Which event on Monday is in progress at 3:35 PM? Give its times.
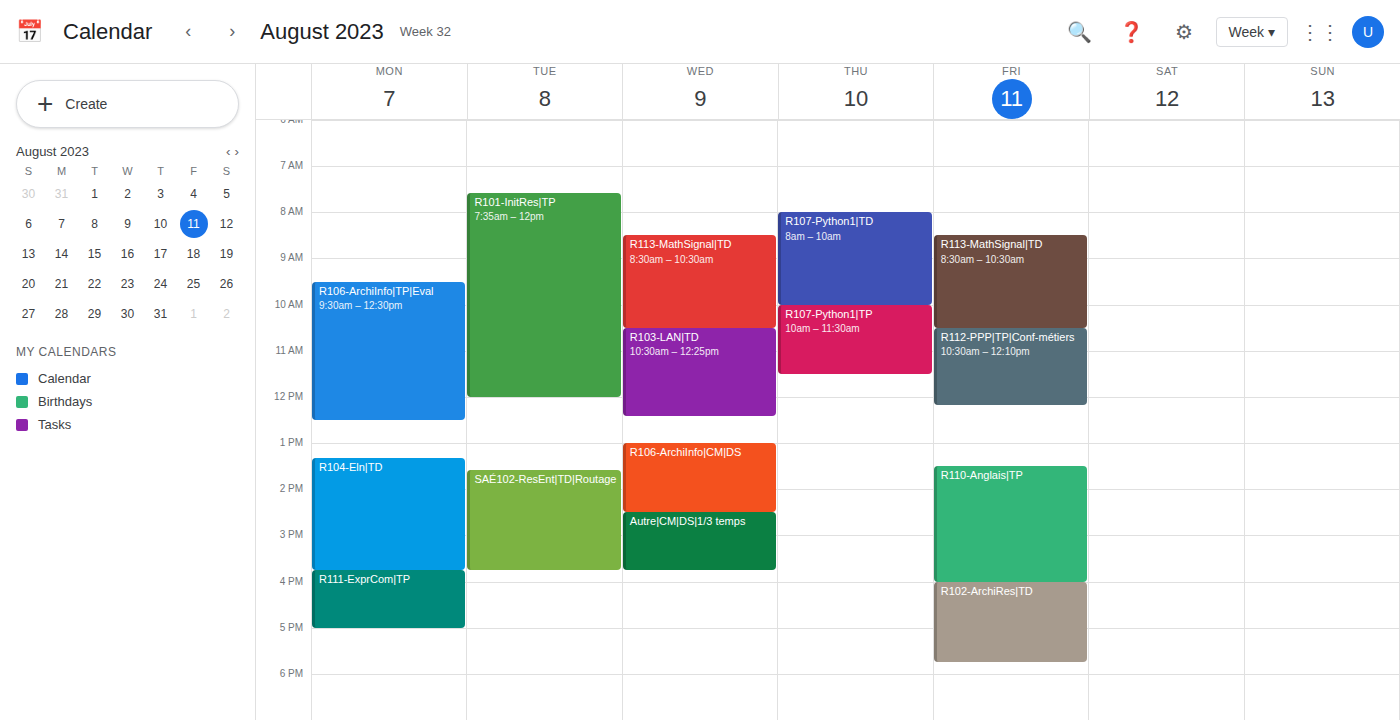
"R104-Eln|TD", 1:20 PM to 3:45 PM